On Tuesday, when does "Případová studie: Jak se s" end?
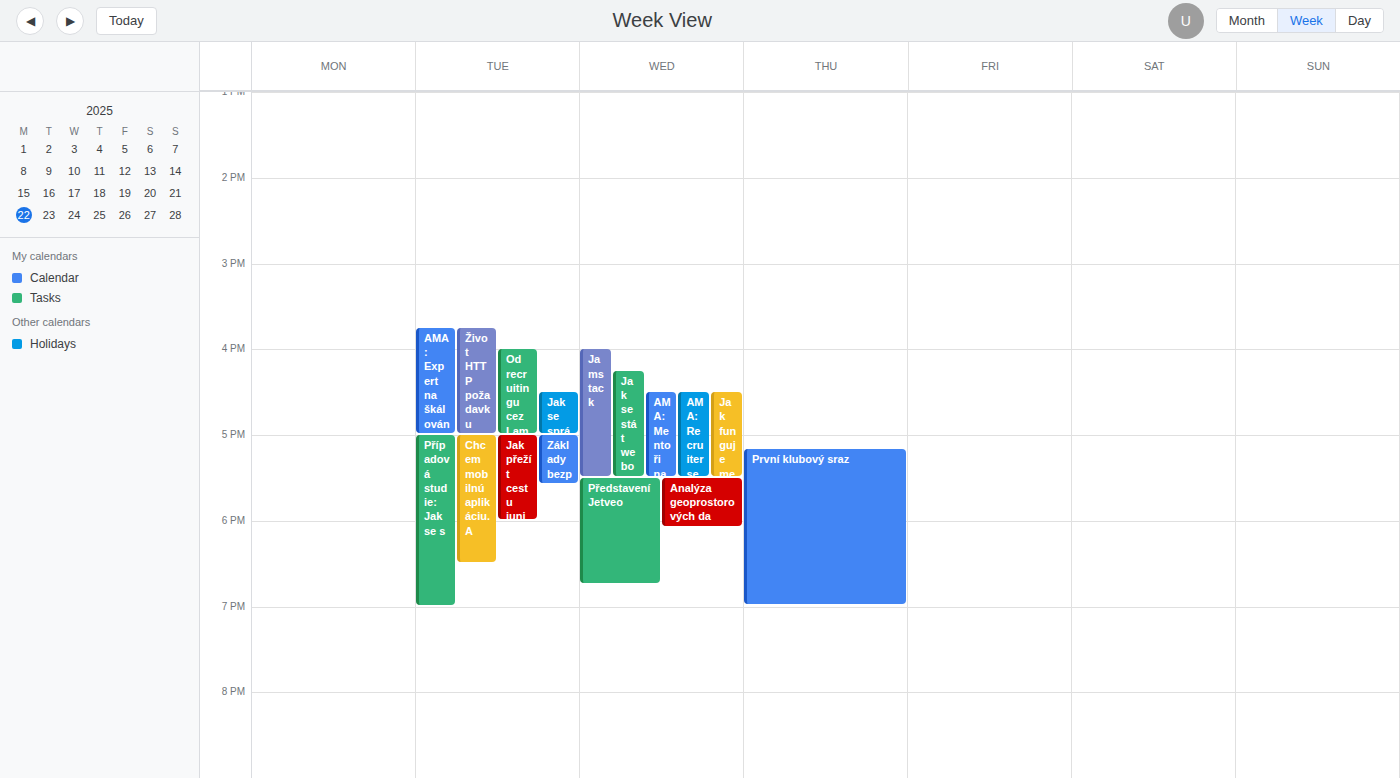
7:00 PM